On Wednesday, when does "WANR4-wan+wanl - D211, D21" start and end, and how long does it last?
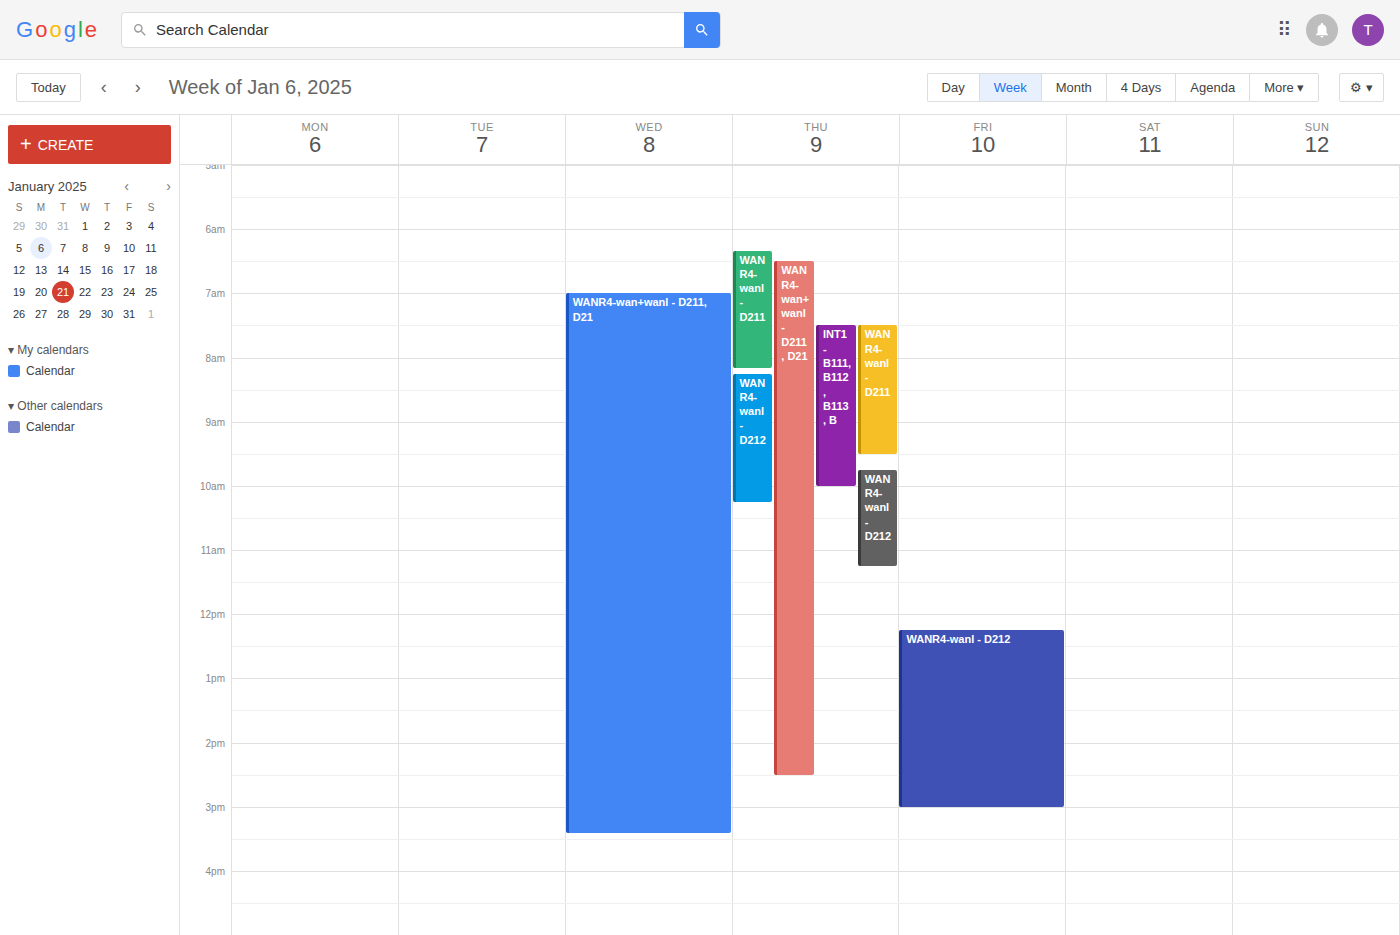
7:00 AM to 3:25 PM, 8 hours 25 minutes